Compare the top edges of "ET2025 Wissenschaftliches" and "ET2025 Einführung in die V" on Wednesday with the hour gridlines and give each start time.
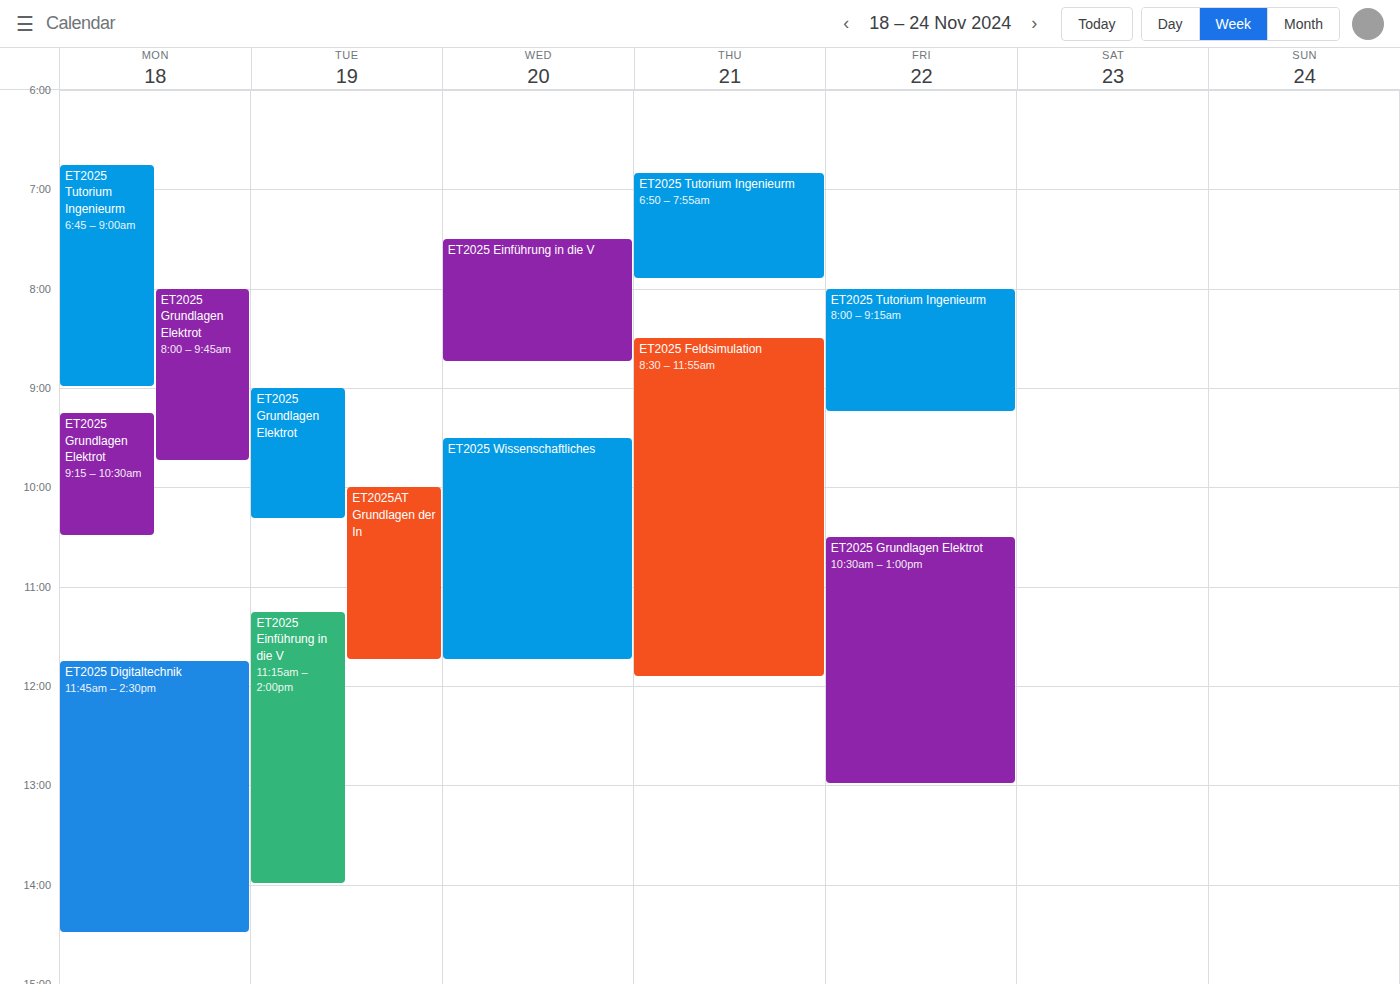
"ET2025 Wissenschaftliches": 9:30 AM, halfway between the 9 AM and 10 AM lines. "ET2025 Einführung in die V": 7:30 AM, halfway between the 7 AM and 8 AM lines.